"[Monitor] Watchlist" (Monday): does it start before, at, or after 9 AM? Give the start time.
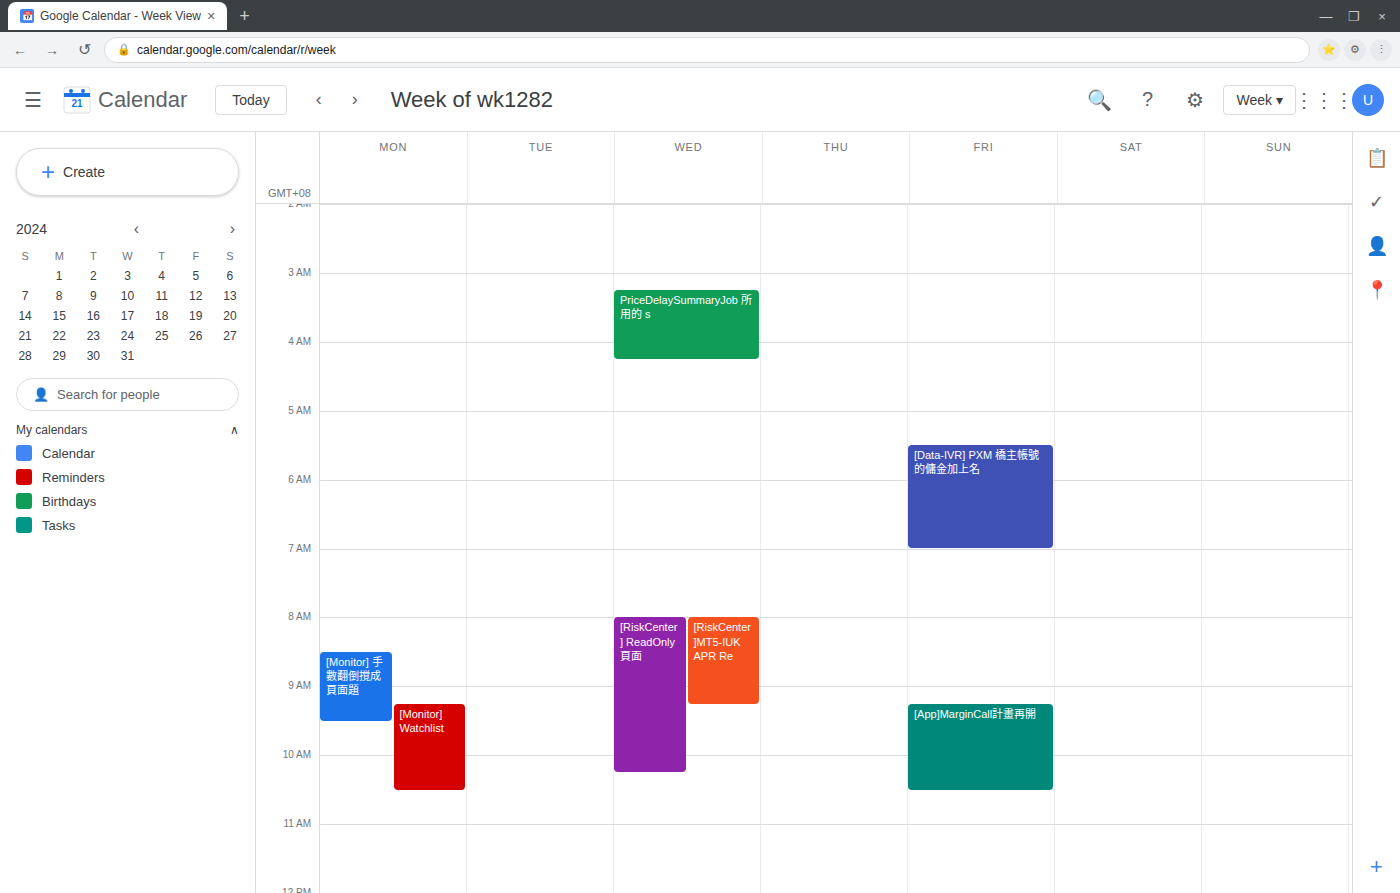
9:15 AM -- after 9 AM, 15 minutes below the 9 AM line.